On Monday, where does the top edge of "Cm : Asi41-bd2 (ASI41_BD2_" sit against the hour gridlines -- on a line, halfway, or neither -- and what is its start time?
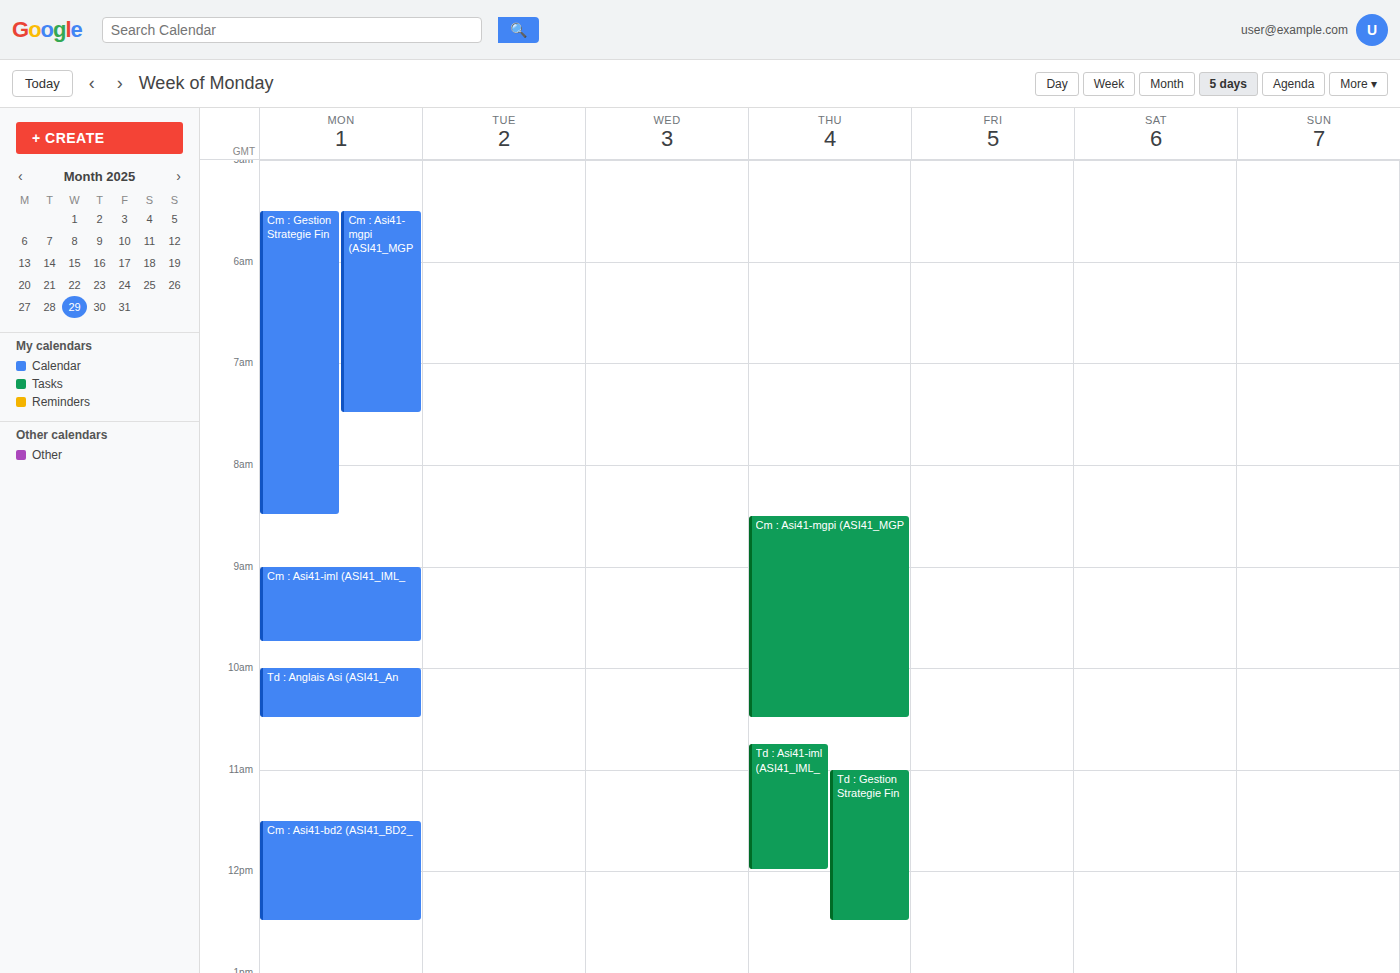
11:30 AM -- halfway between the 11 AM and 12 PM lines.